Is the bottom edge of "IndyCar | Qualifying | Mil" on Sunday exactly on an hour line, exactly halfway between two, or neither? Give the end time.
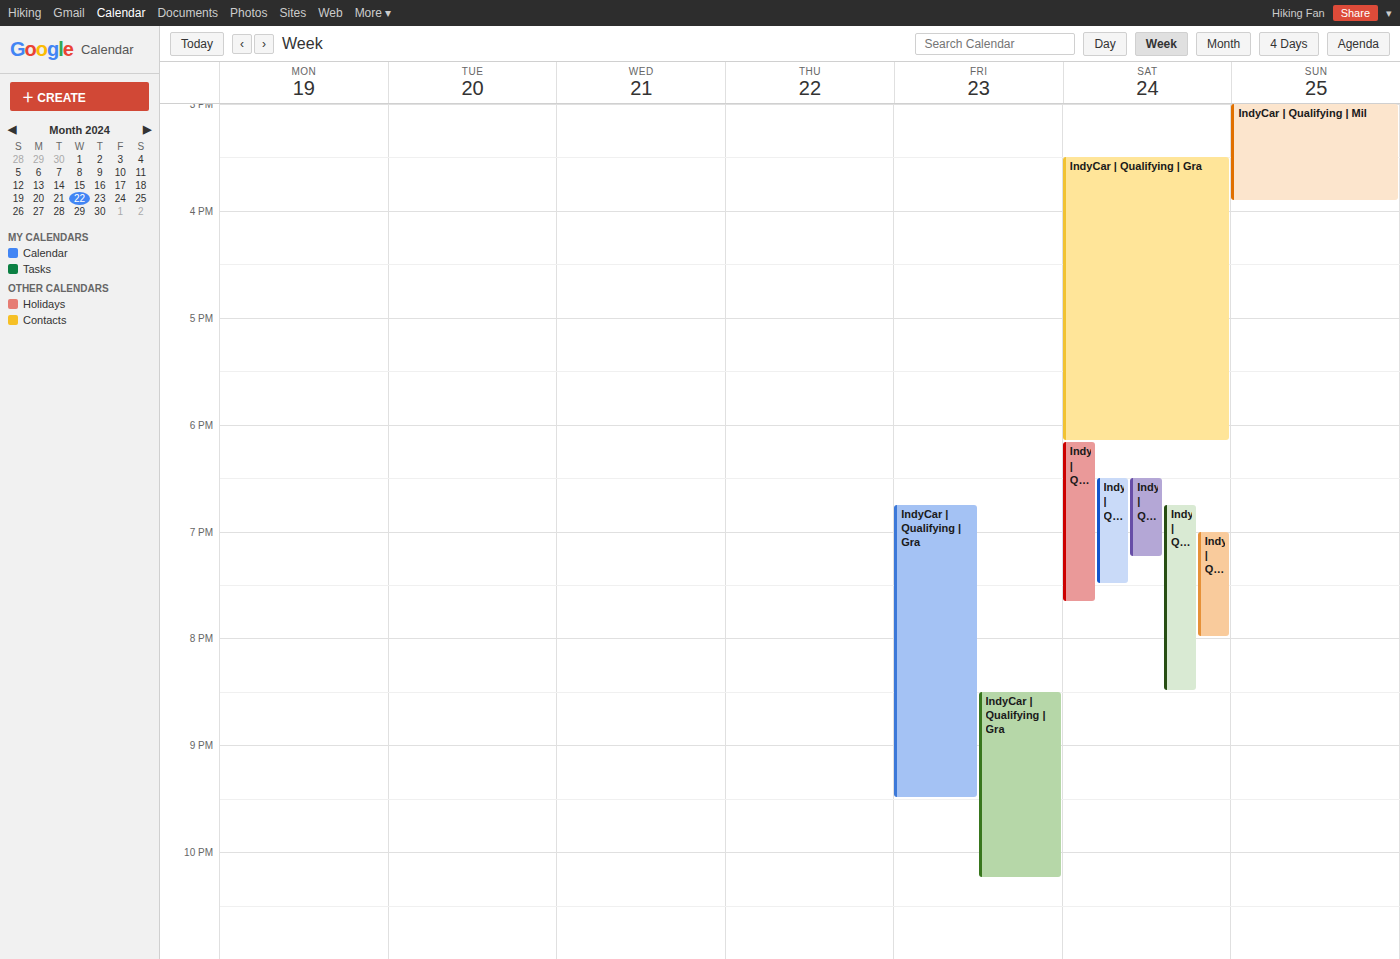
15:55 -- neither: 55 minutes below the 15:00 line and 5 minutes above the 16:00 line.